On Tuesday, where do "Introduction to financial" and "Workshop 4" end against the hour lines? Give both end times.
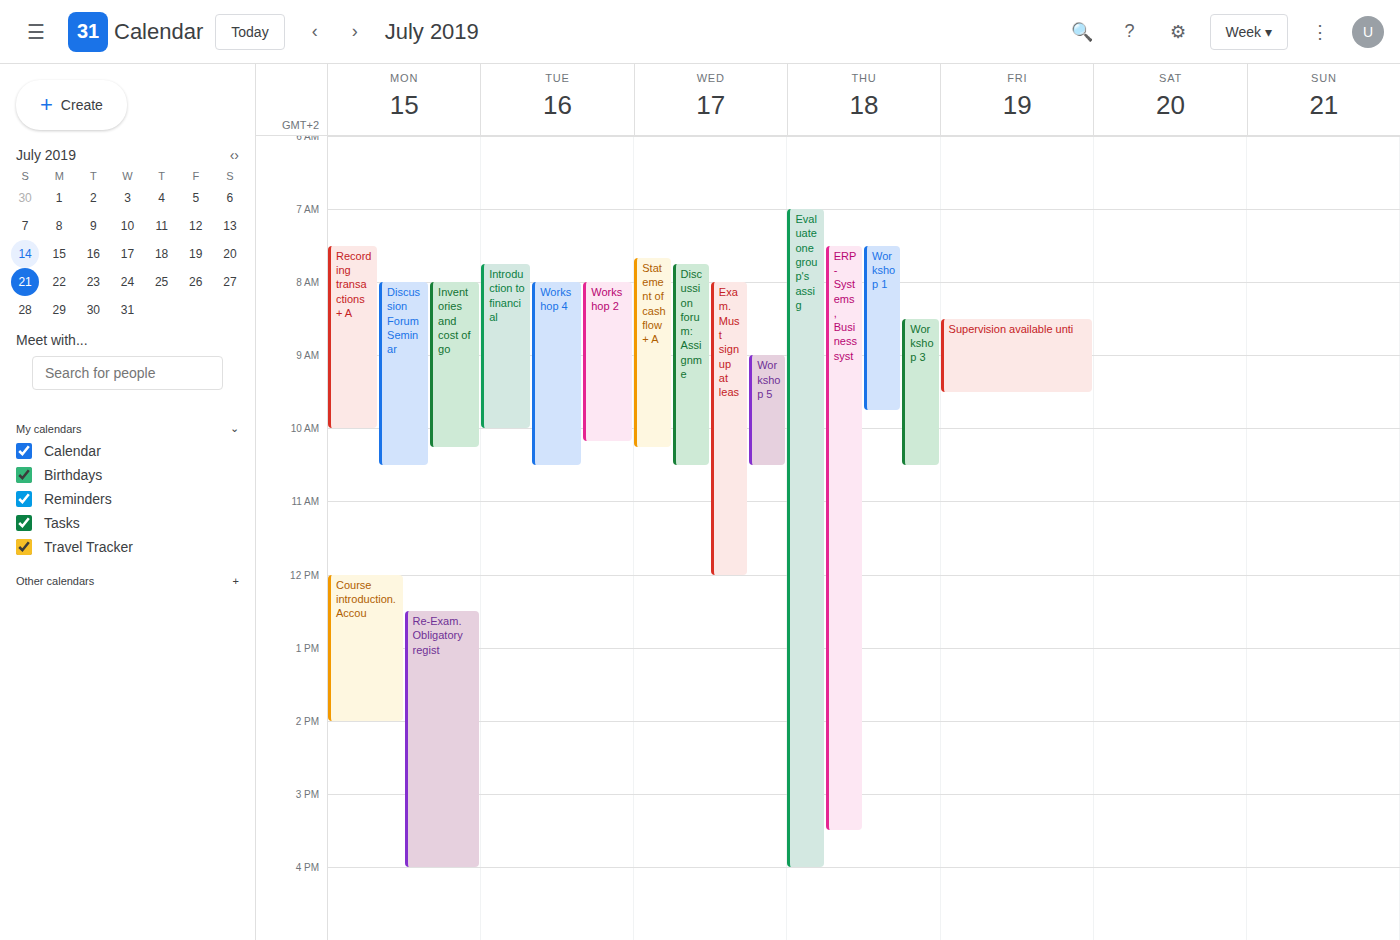
"Introduction to financial": 10:00 AM, exactly on the 10 AM line. "Workshop 4": 10:30 AM, halfway between the 10 AM and 11 AM lines.